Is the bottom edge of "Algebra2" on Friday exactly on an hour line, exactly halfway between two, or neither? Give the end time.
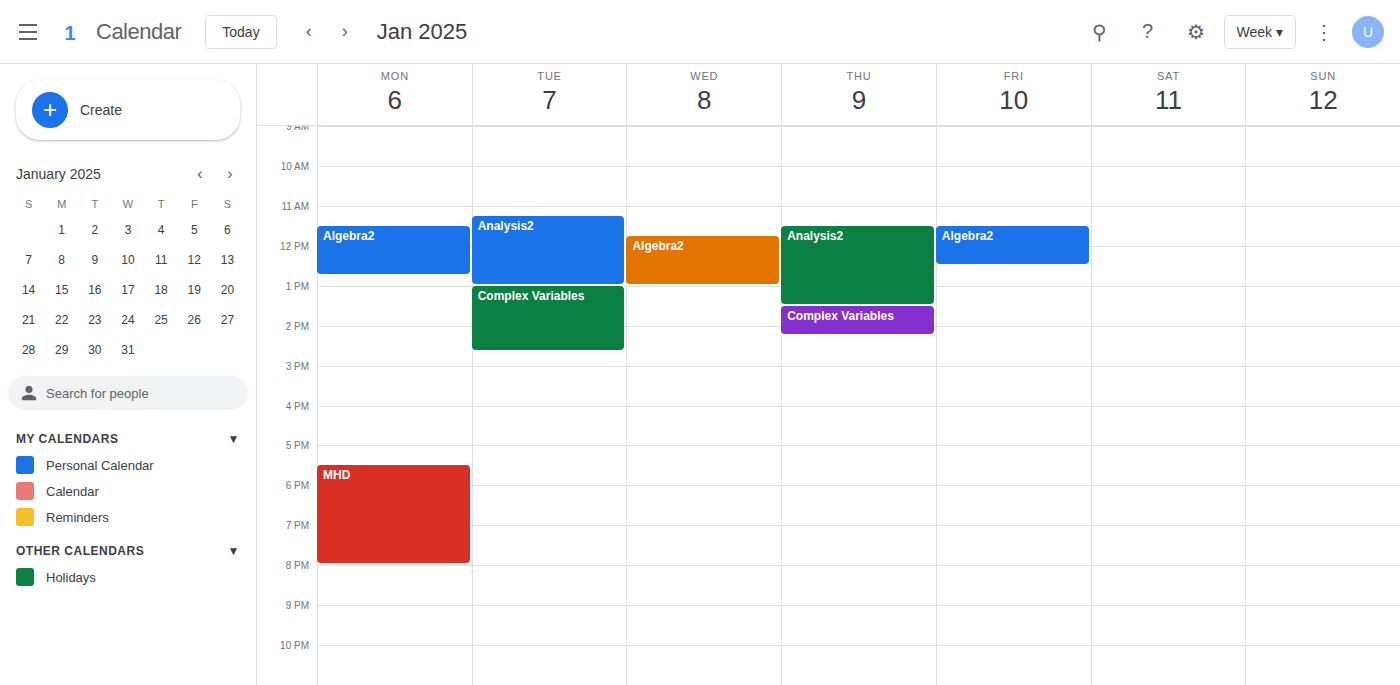
12:30 PM -- halfway between the 12 PM and 1 PM lines.